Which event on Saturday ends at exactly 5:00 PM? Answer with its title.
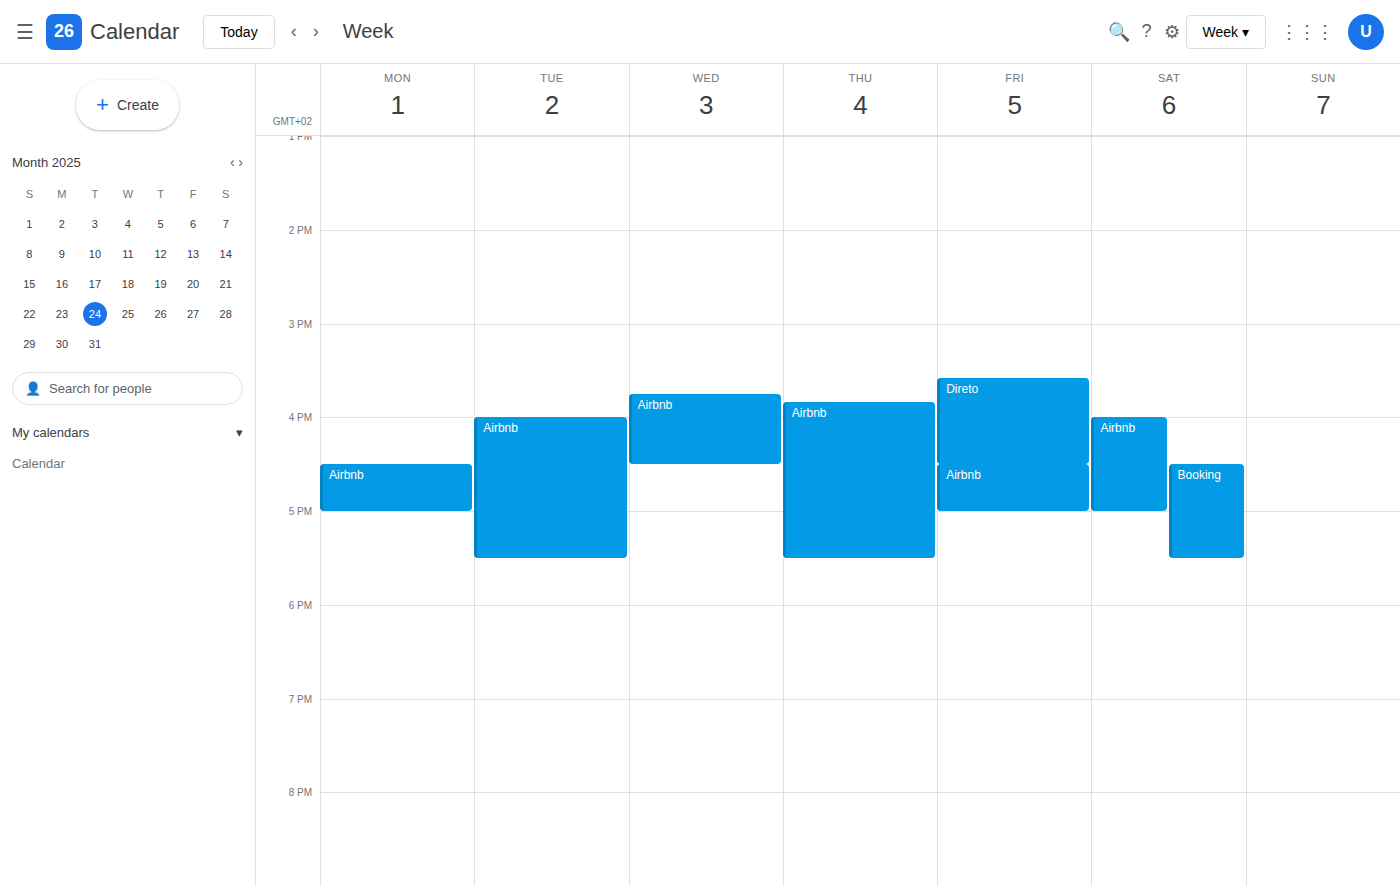
"Airbnb"